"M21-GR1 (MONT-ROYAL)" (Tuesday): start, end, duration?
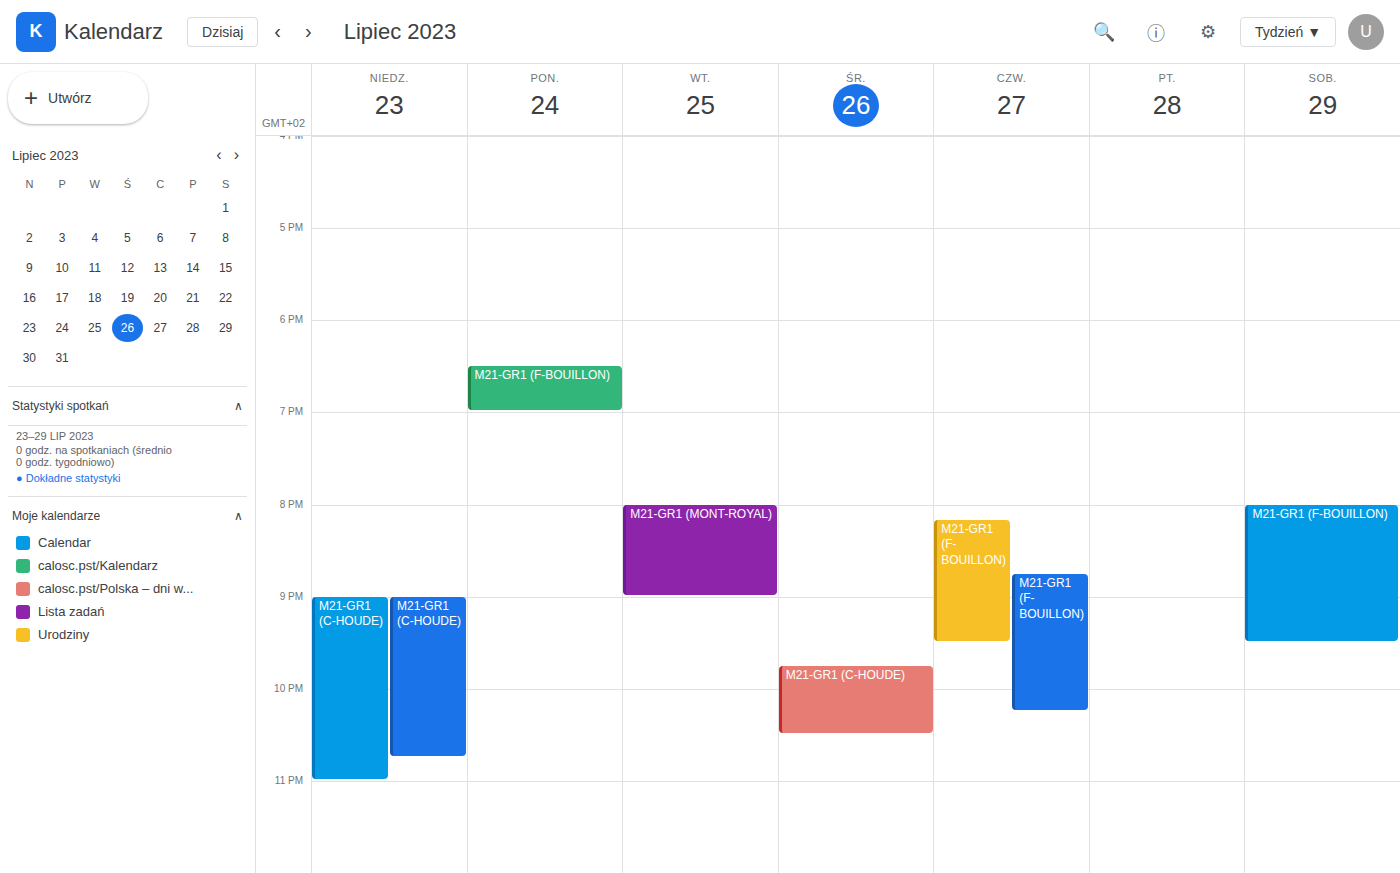
8:00 PM to 9:00 PM, 1 hour